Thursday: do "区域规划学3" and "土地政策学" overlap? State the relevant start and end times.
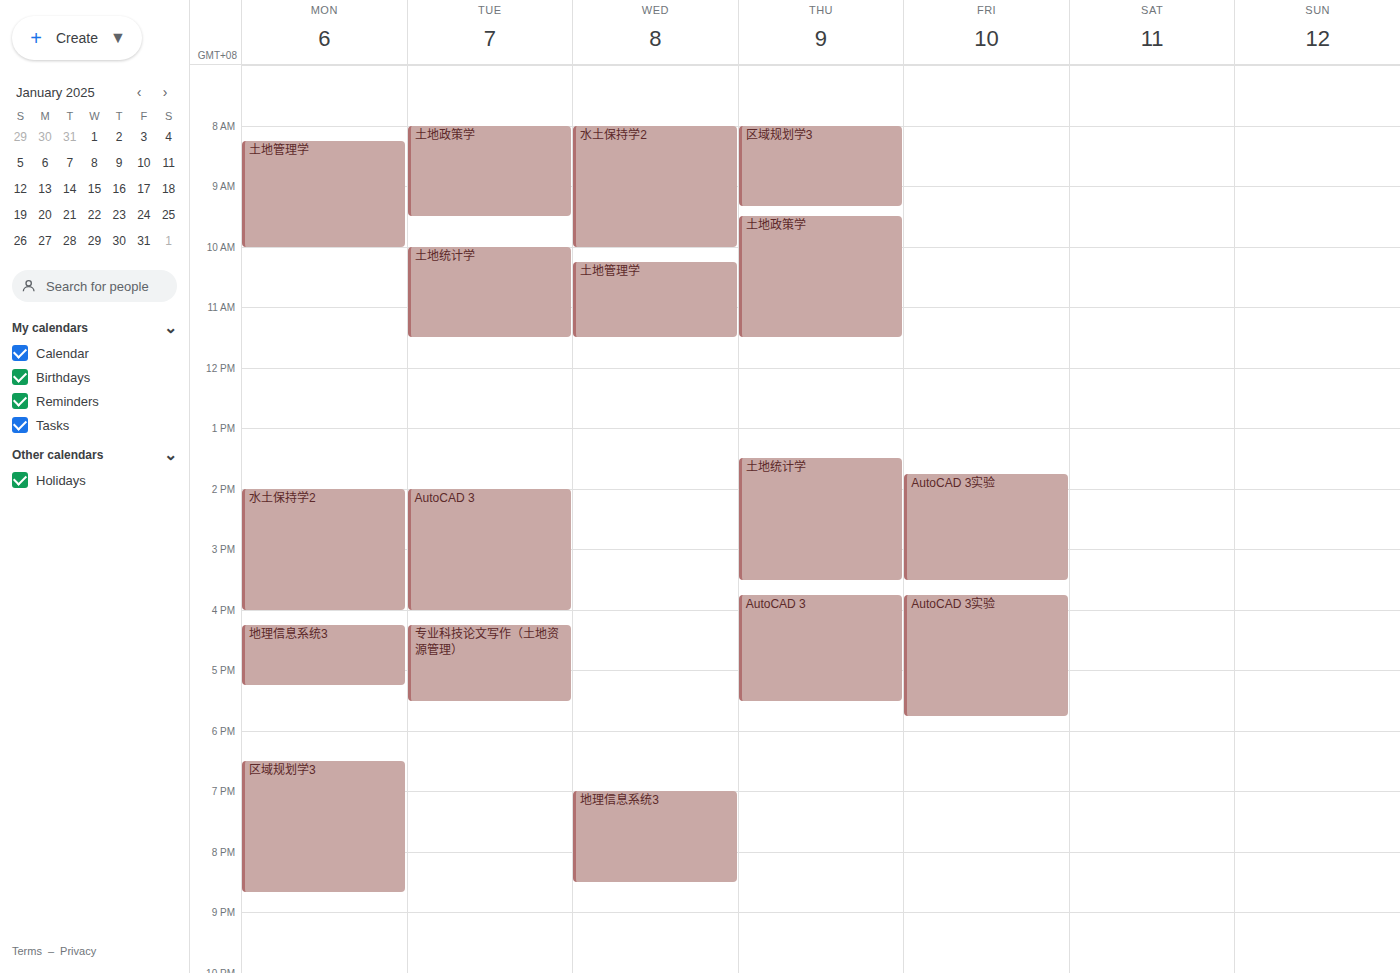
"区域规划学3" ends at 9:20 AM and "土地政策学" starts at 9:30 AM -- no overlap.